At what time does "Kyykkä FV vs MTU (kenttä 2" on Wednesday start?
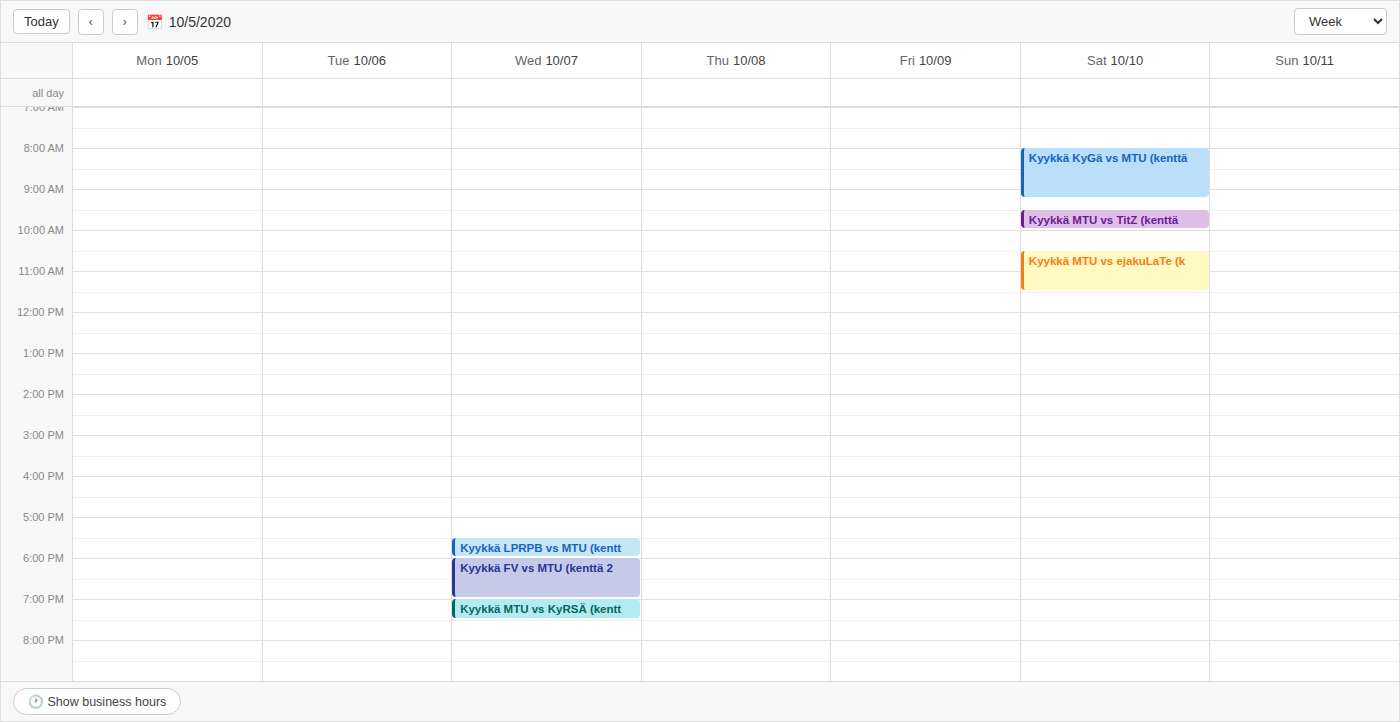
6:00 PM